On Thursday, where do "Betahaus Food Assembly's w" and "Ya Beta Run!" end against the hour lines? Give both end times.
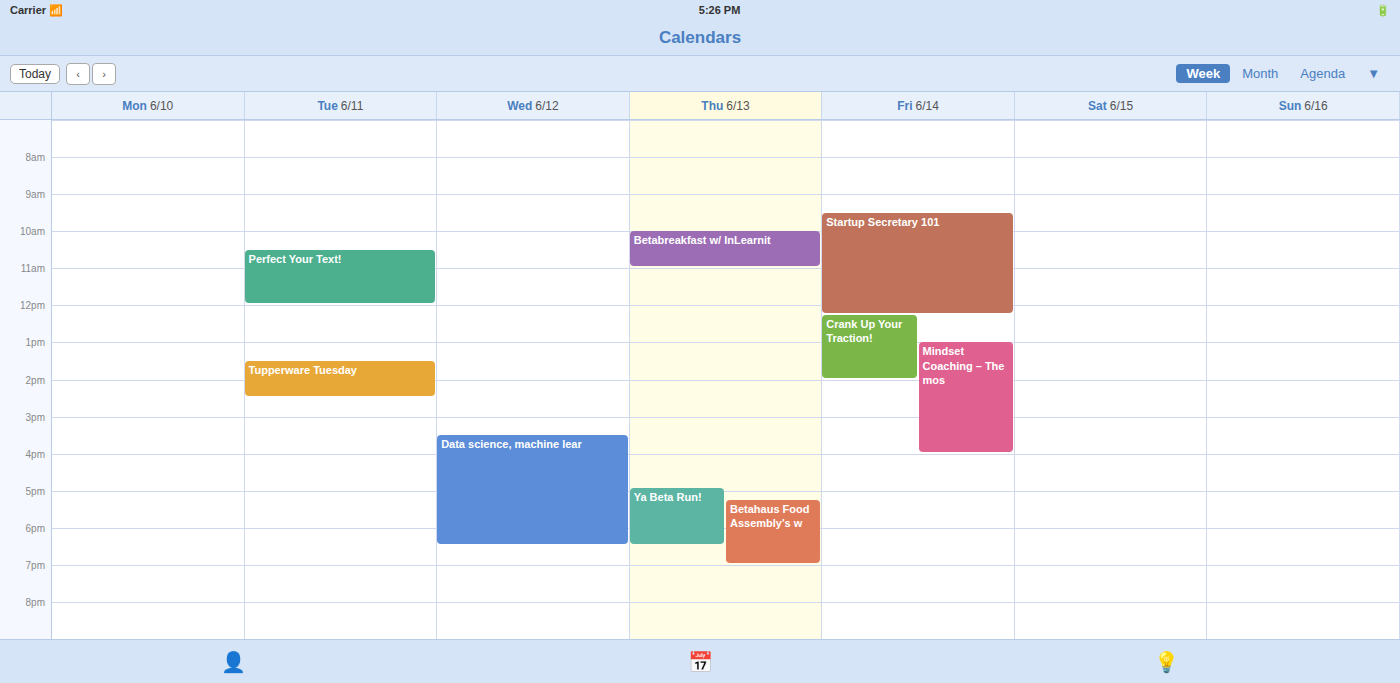
"Betahaus Food Assembly's w": 7:00 PM, exactly on the 7 PM line. "Ya Beta Run!": 6:30 PM, halfway between the 6 PM and 7 PM lines.